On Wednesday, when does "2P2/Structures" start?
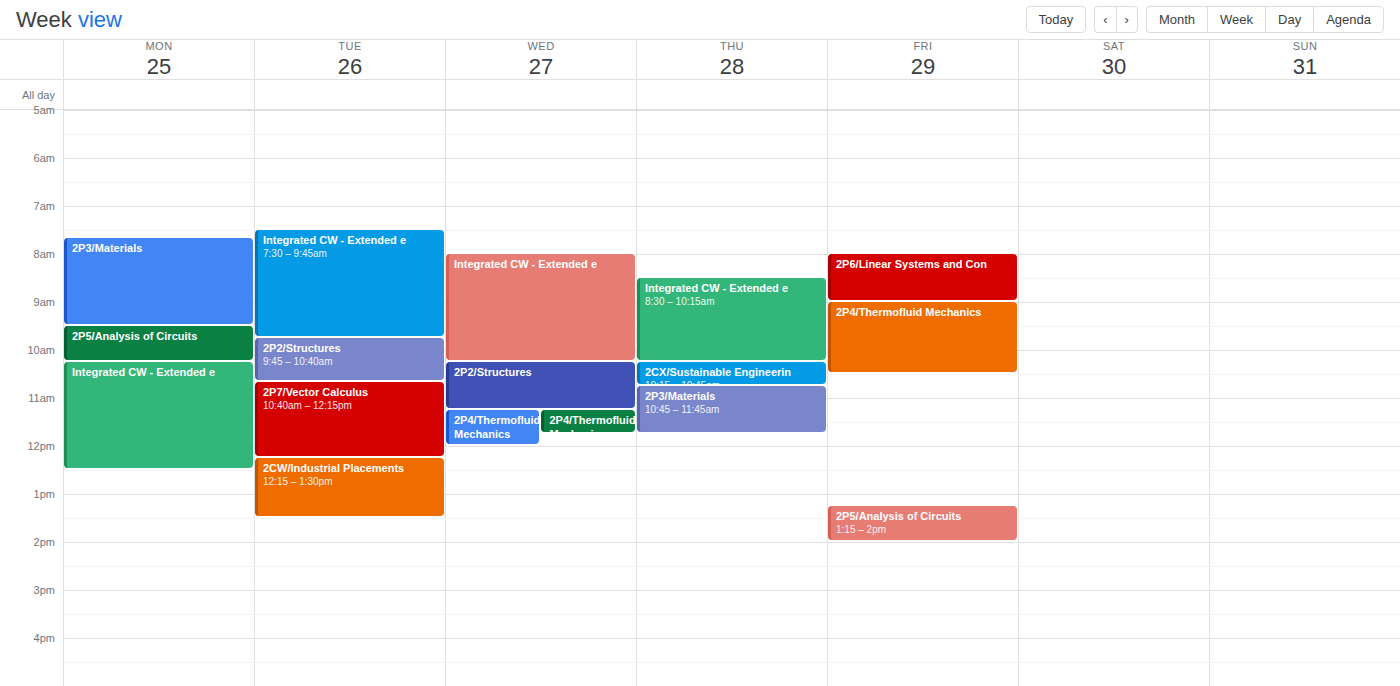
10:15 AM